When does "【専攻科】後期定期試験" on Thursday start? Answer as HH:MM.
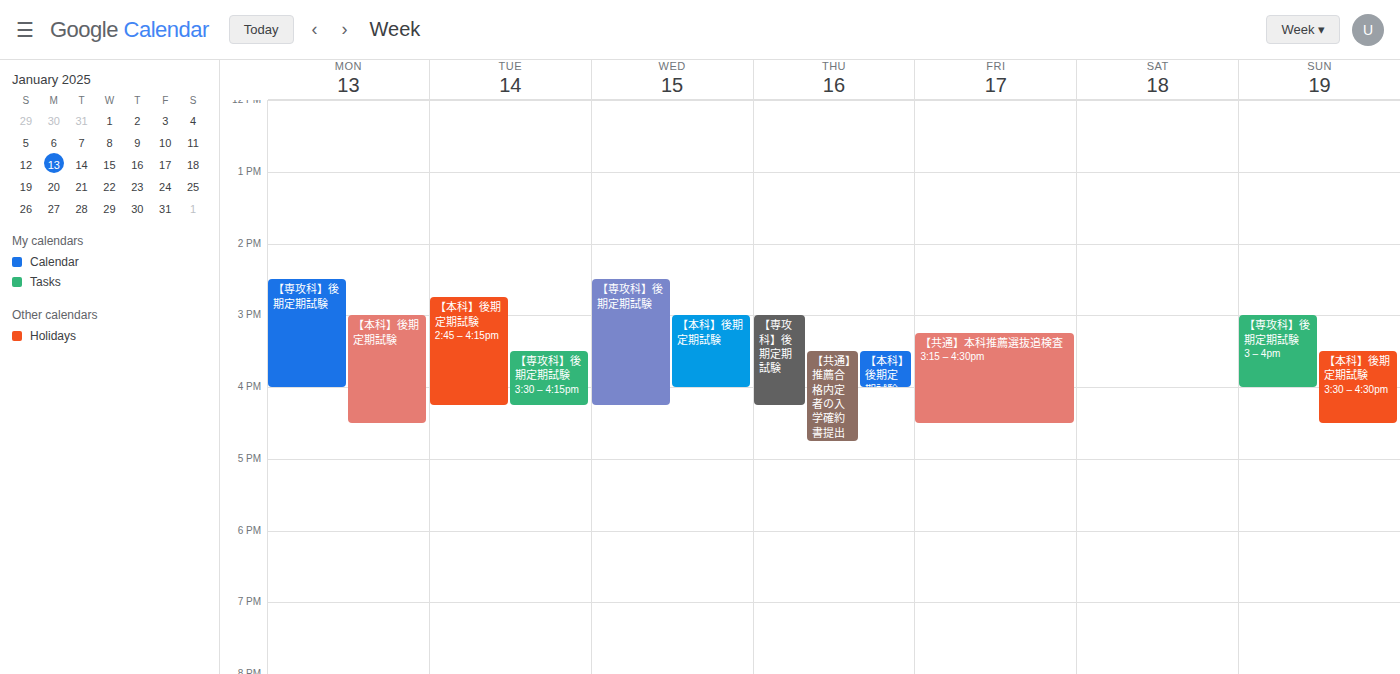
15:00